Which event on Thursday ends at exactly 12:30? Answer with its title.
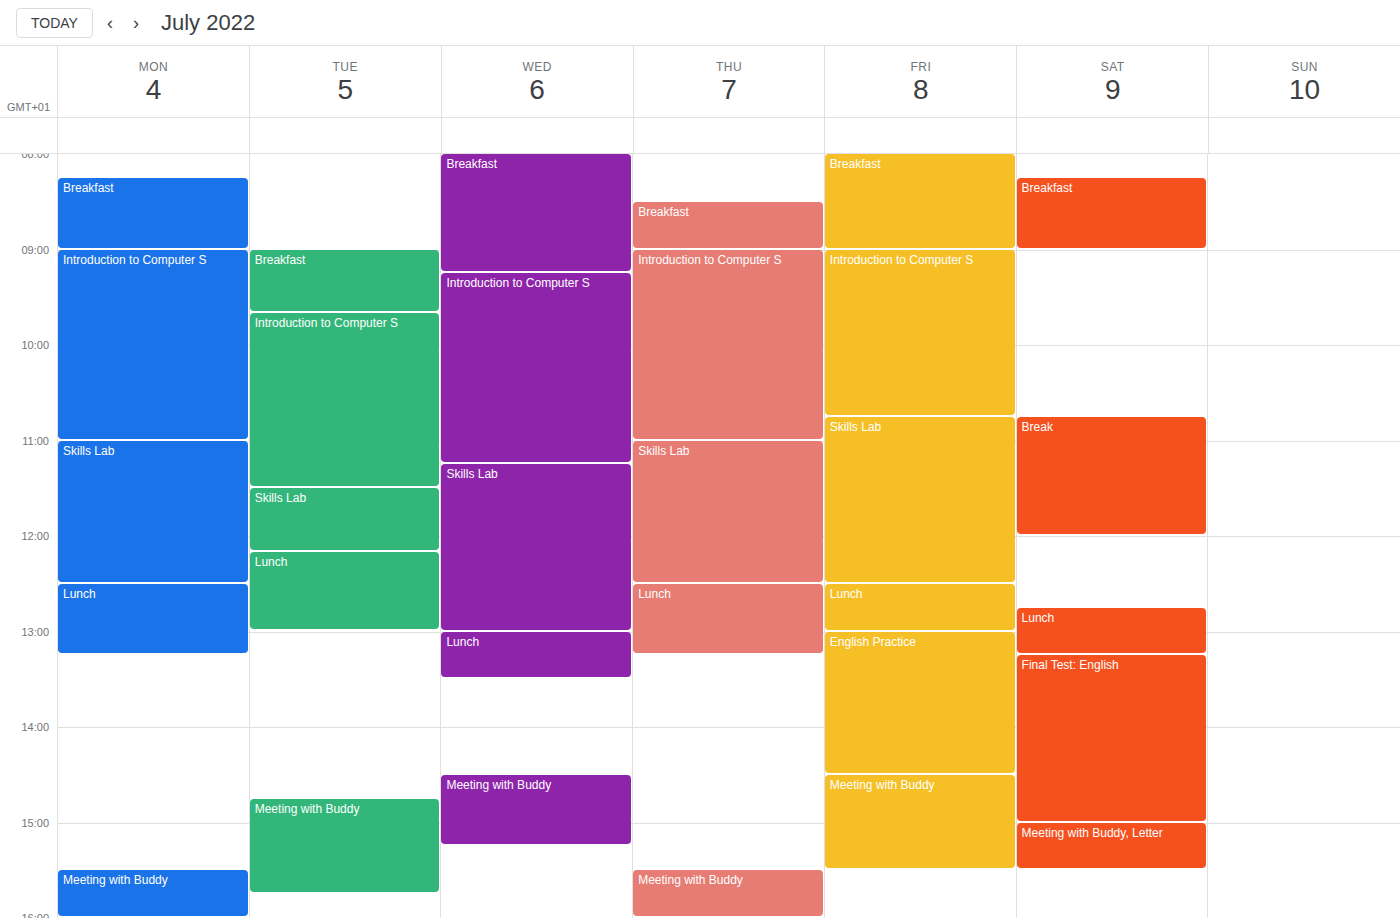
"Skills Lab"